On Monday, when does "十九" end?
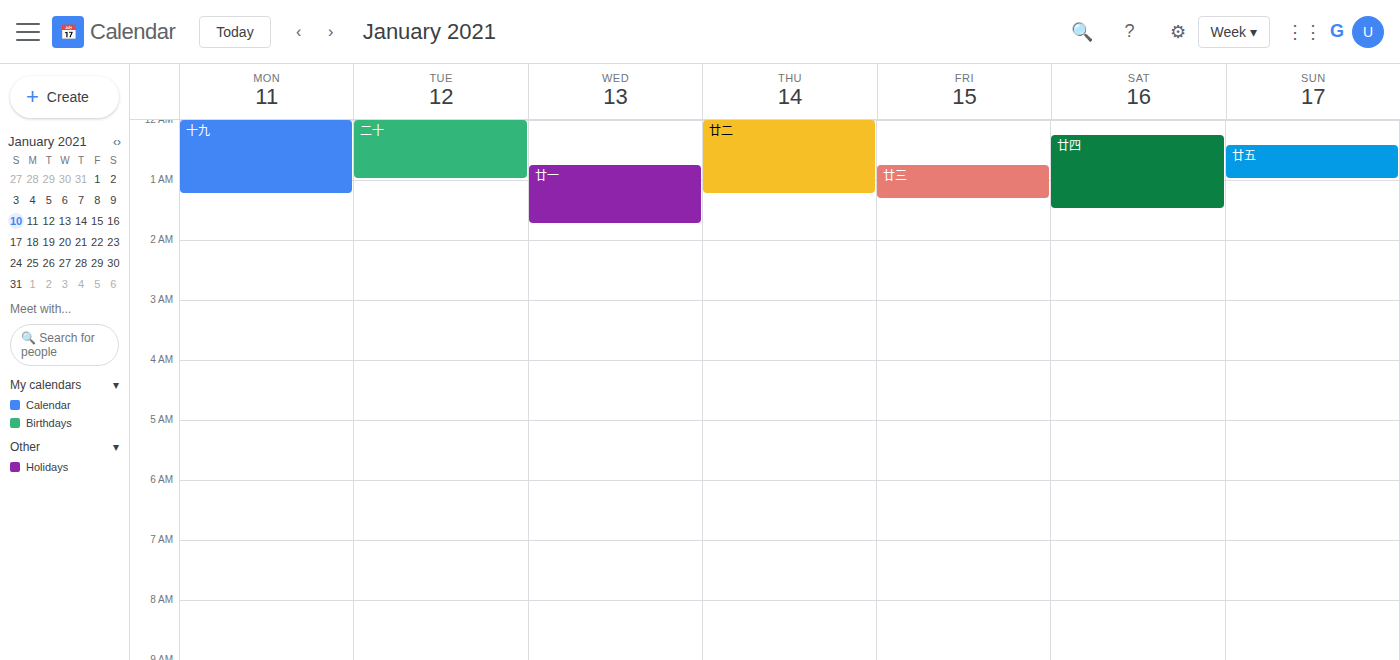
1:15 AM